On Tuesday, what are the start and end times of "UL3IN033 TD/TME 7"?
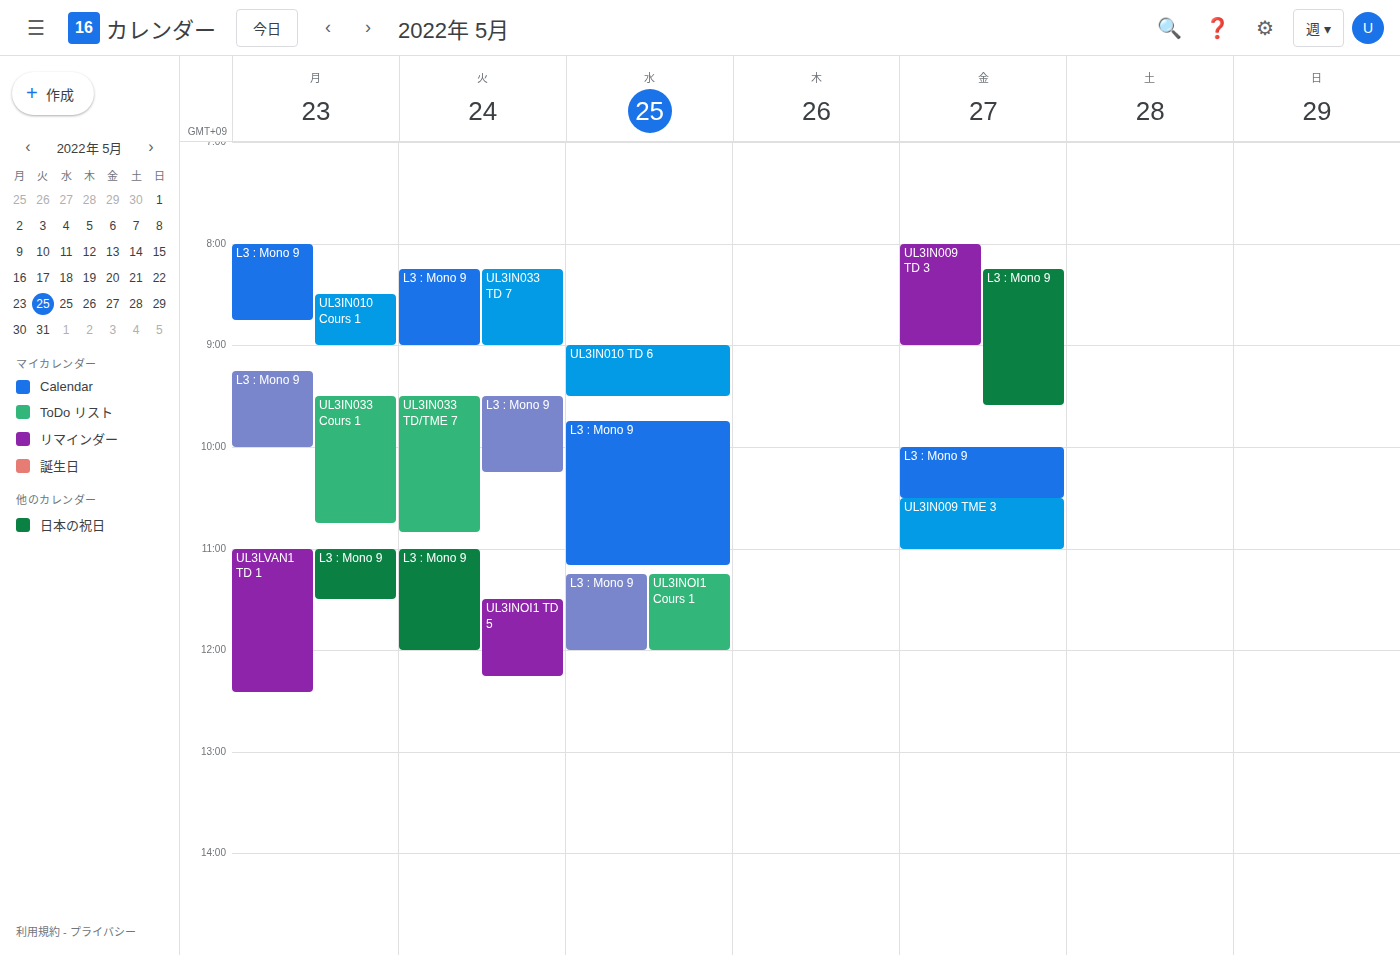
9:30 AM to 10:50 AM